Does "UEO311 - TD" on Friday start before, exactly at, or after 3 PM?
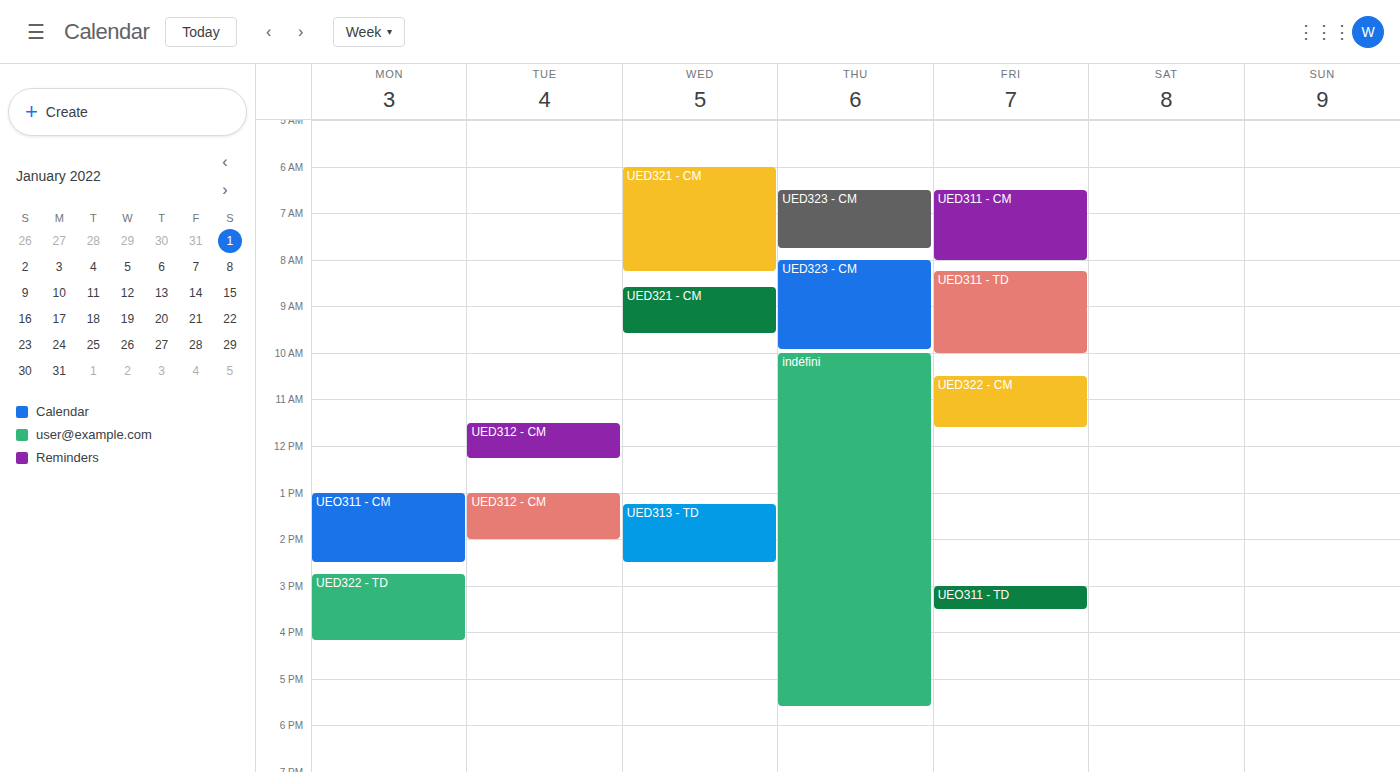
3:00 PM -- exactly at 3 PM, on the 3 PM line.